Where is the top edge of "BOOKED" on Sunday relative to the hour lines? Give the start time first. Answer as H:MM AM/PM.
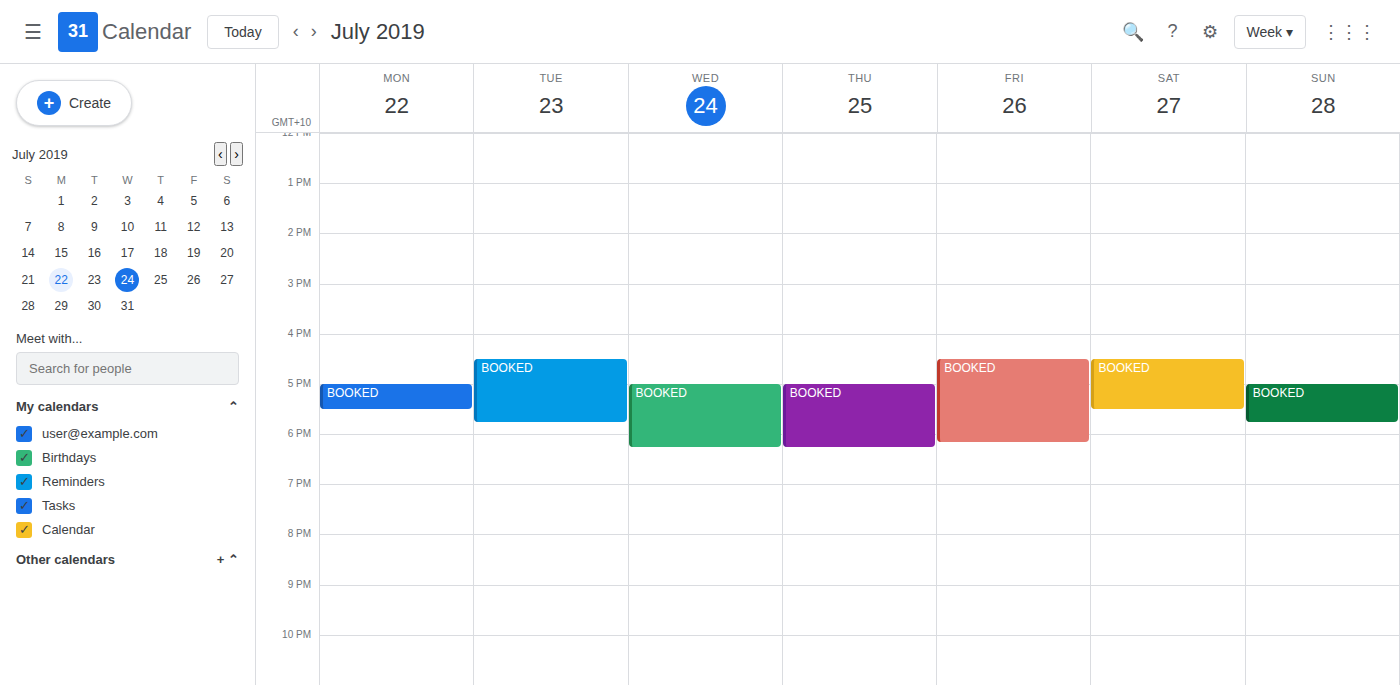
5:00 PM -- exactly on the 5 PM line.